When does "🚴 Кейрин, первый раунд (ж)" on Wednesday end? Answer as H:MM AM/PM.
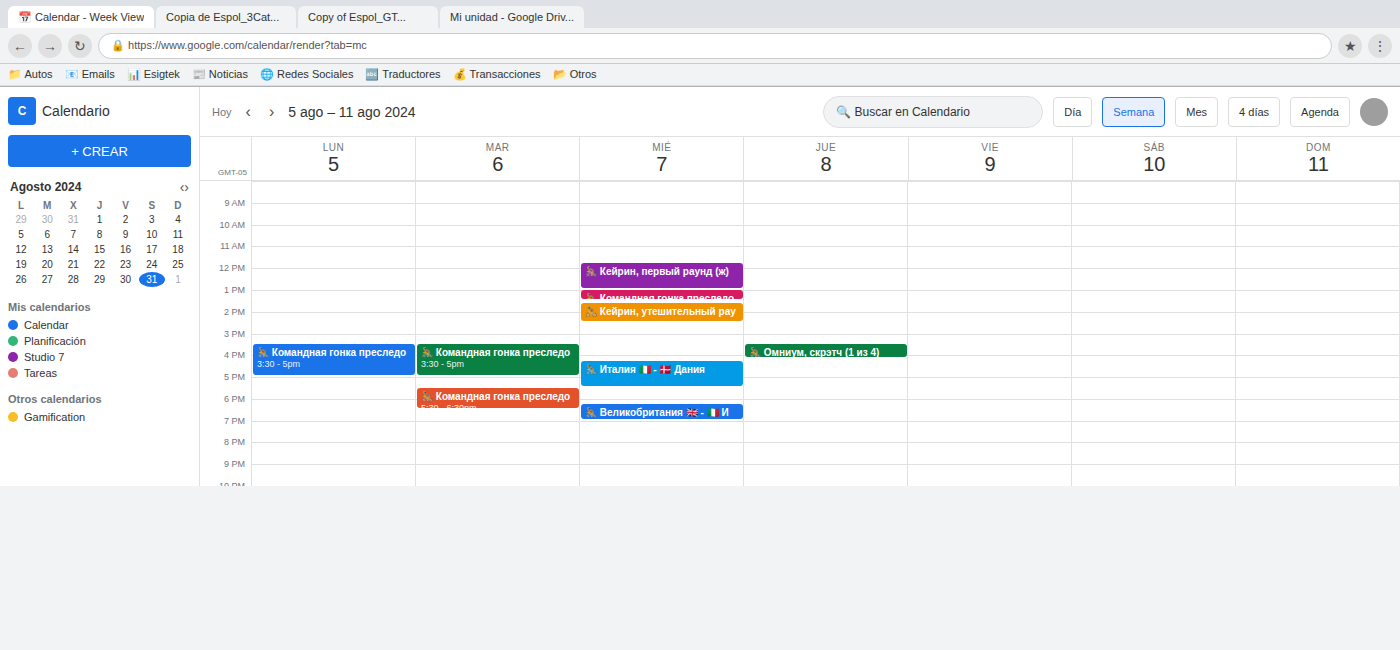
1:00 PM